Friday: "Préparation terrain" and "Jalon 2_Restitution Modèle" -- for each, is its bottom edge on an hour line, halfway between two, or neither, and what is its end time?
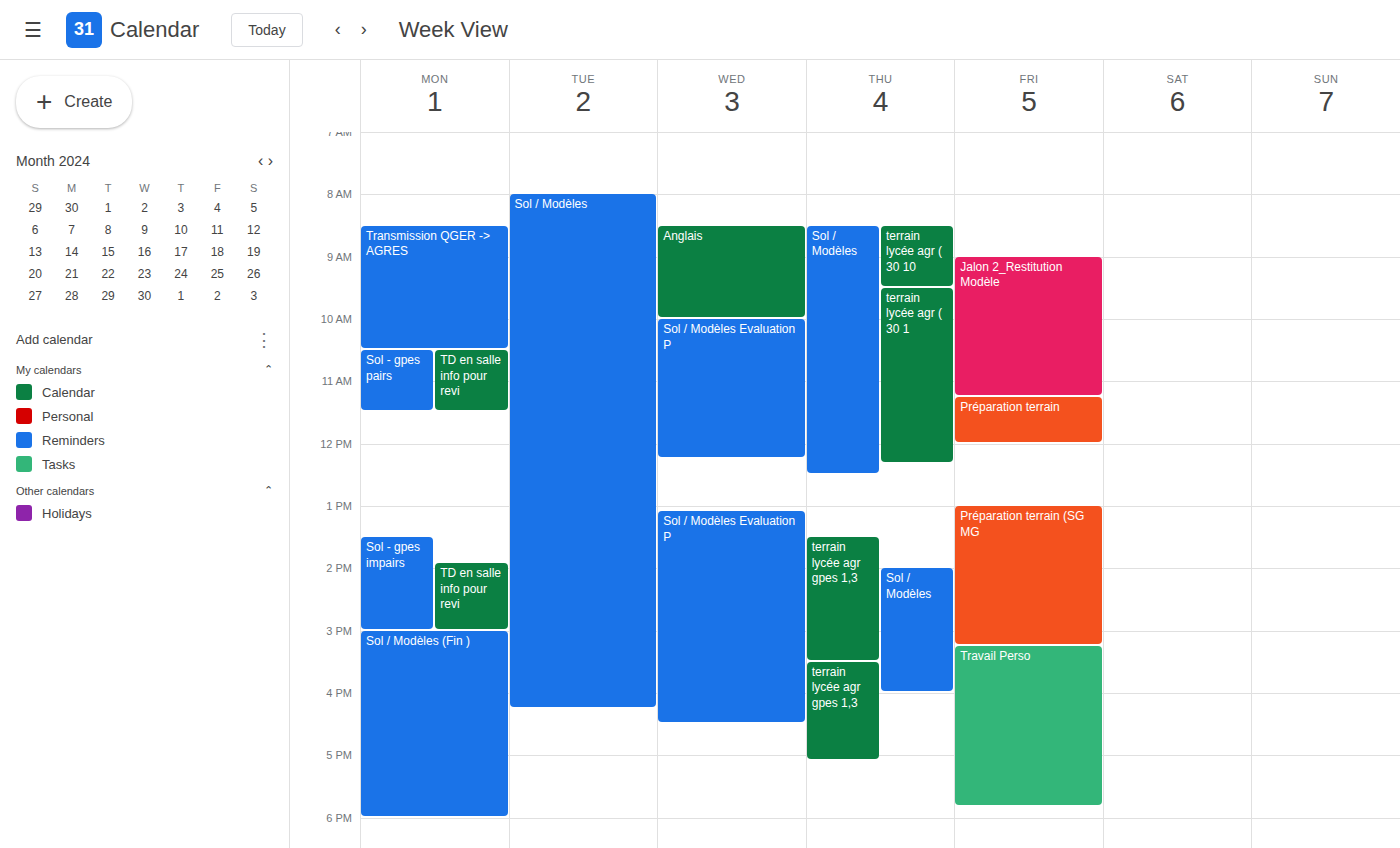
"Préparation terrain": 12:00 PM, exactly on the 12 PM line. "Jalon 2_Restitution Modèle": 11:15 AM, neither: a quarter of the way from the 11 AM line to the 12 PM line.